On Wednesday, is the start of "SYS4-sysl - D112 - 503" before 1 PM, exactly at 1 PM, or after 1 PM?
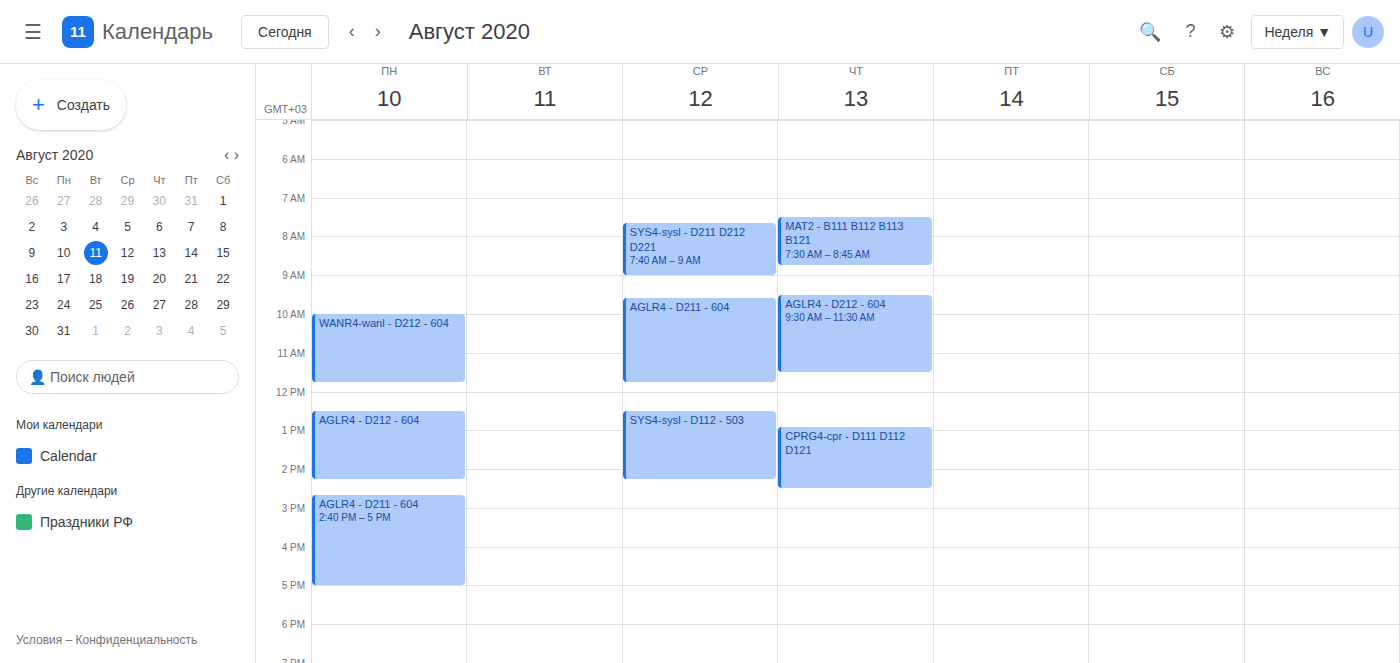
12:30 PM -- before 1 PM, 30 minutes above the 1 PM line.